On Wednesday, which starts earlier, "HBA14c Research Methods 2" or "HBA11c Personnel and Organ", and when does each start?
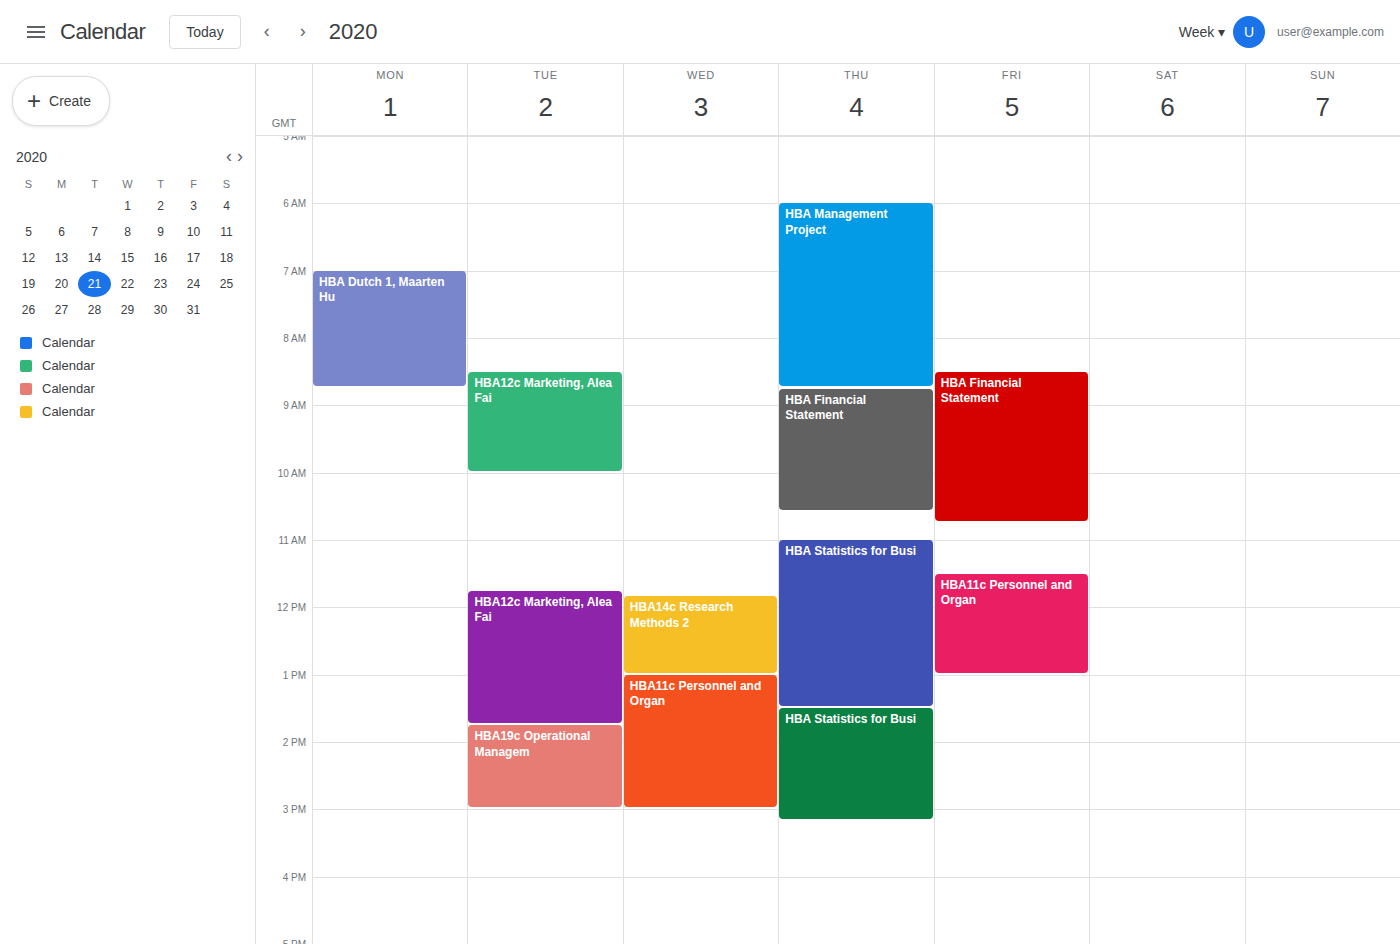
"HBA14c Research Methods 2" 11:50 AM; "HBA11c Personnel and Organ" 1:00 PM.